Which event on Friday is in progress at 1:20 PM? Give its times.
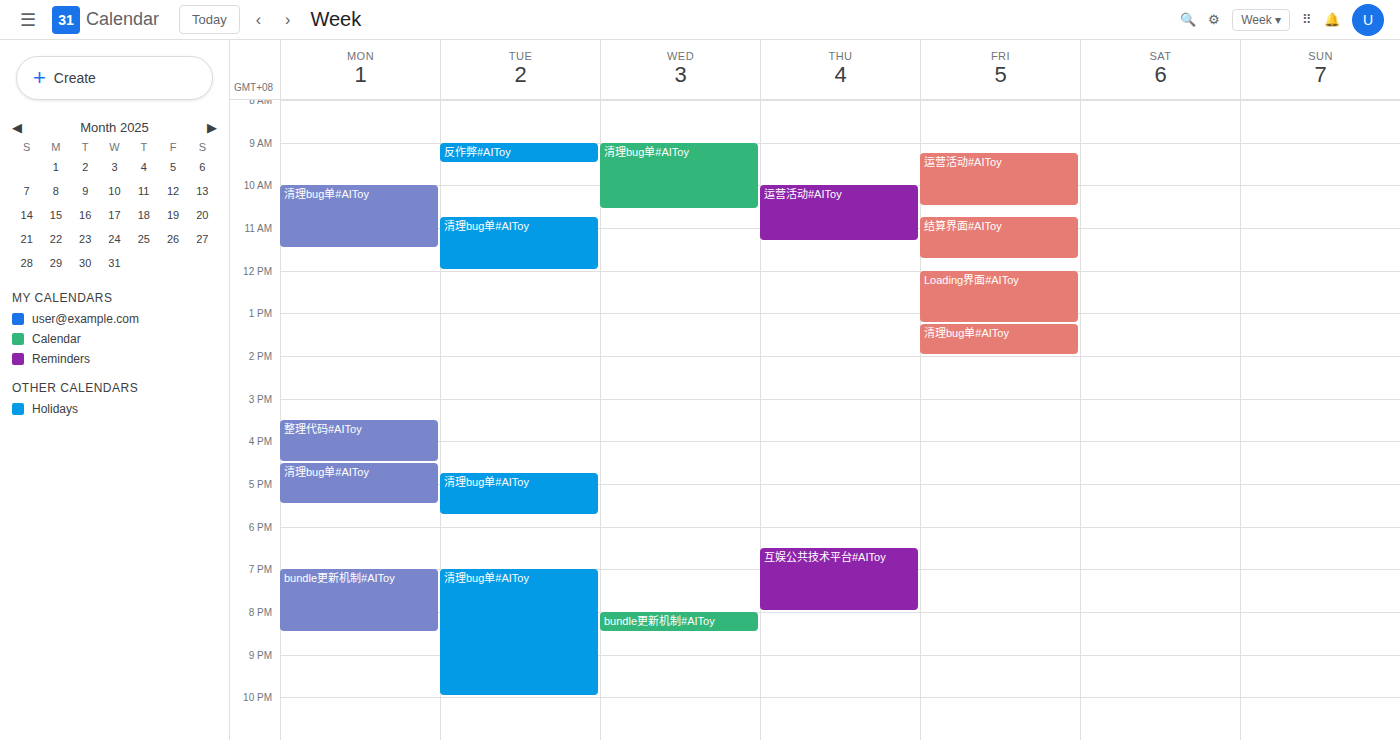
"清理bug单#AIToy", 1:15 PM to 2:00 PM